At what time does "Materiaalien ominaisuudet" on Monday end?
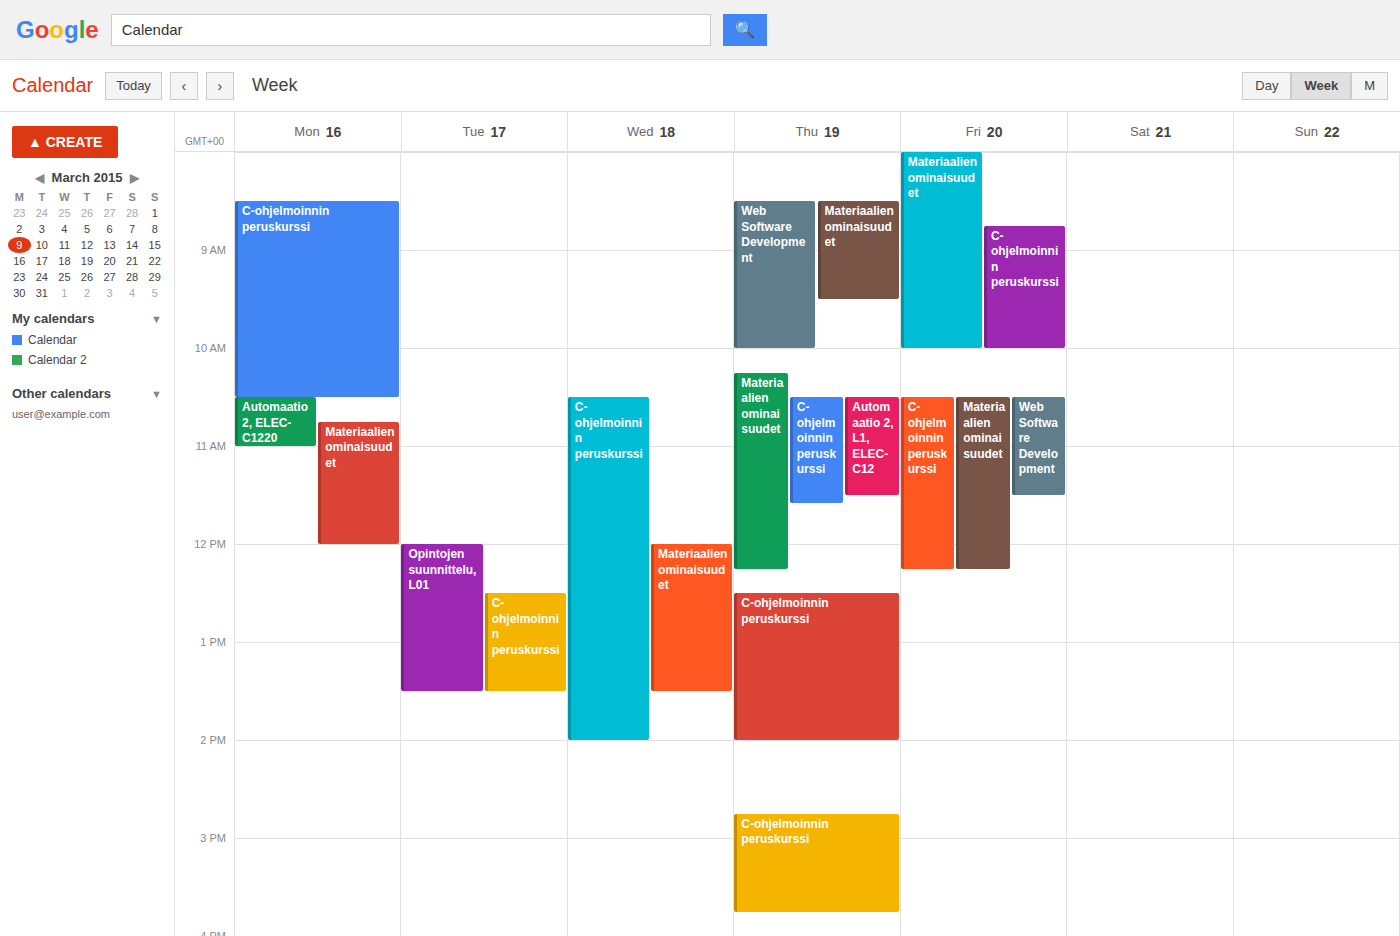
12:00 PM